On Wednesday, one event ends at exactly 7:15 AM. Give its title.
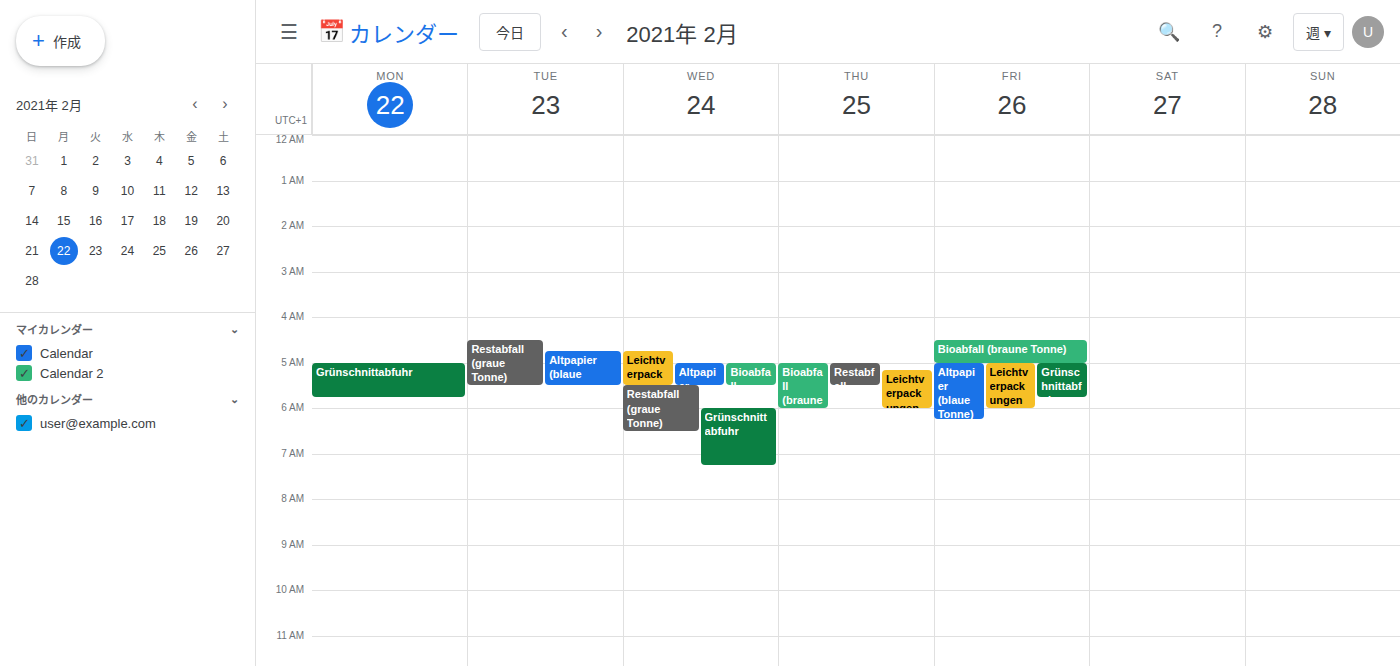
"Grünschnittabfuhr"